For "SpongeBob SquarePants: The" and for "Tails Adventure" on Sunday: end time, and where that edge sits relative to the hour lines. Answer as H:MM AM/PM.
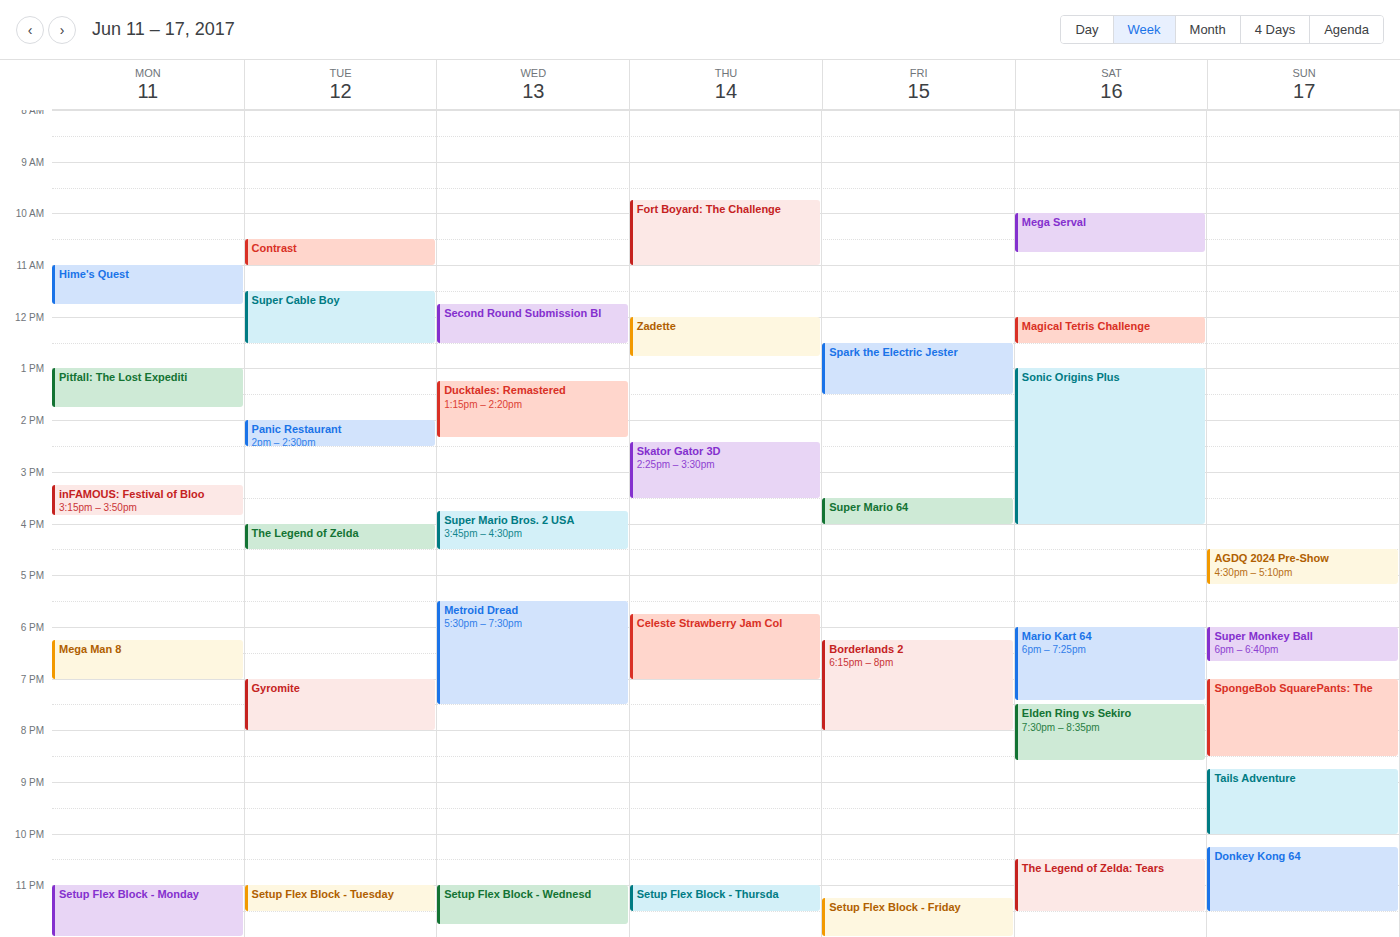
"SpongeBob SquarePants: The": 8:30 PM, halfway between the 8 PM and 9 PM lines. "Tails Adventure": 10:00 PM, exactly on the 10 PM line.